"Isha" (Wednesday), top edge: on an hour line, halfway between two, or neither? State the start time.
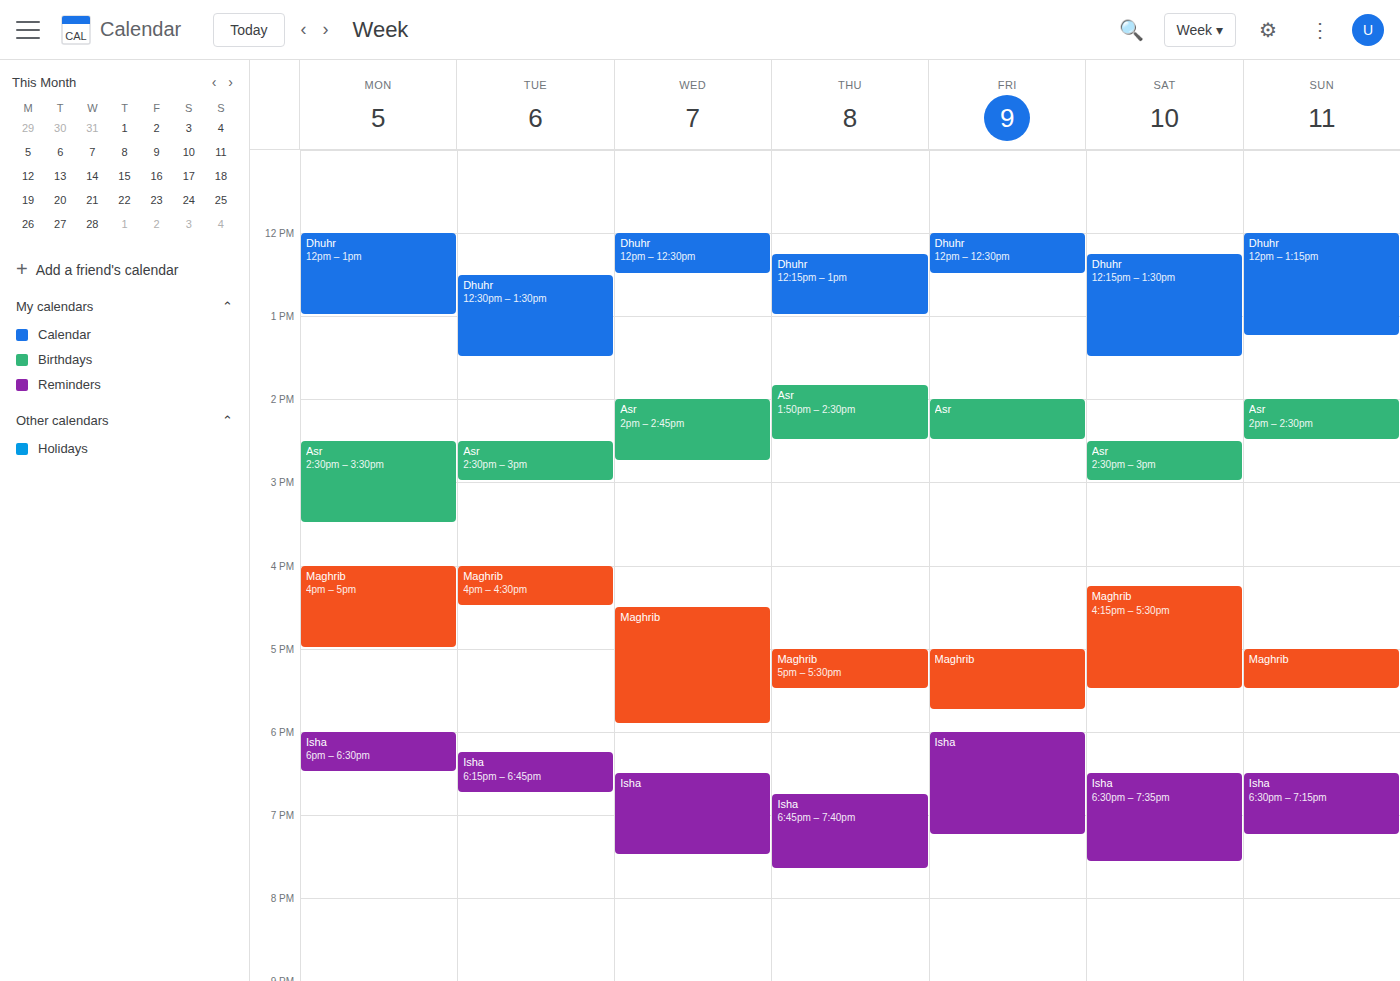
6:30 PM -- halfway between the 6 PM and 7 PM lines.